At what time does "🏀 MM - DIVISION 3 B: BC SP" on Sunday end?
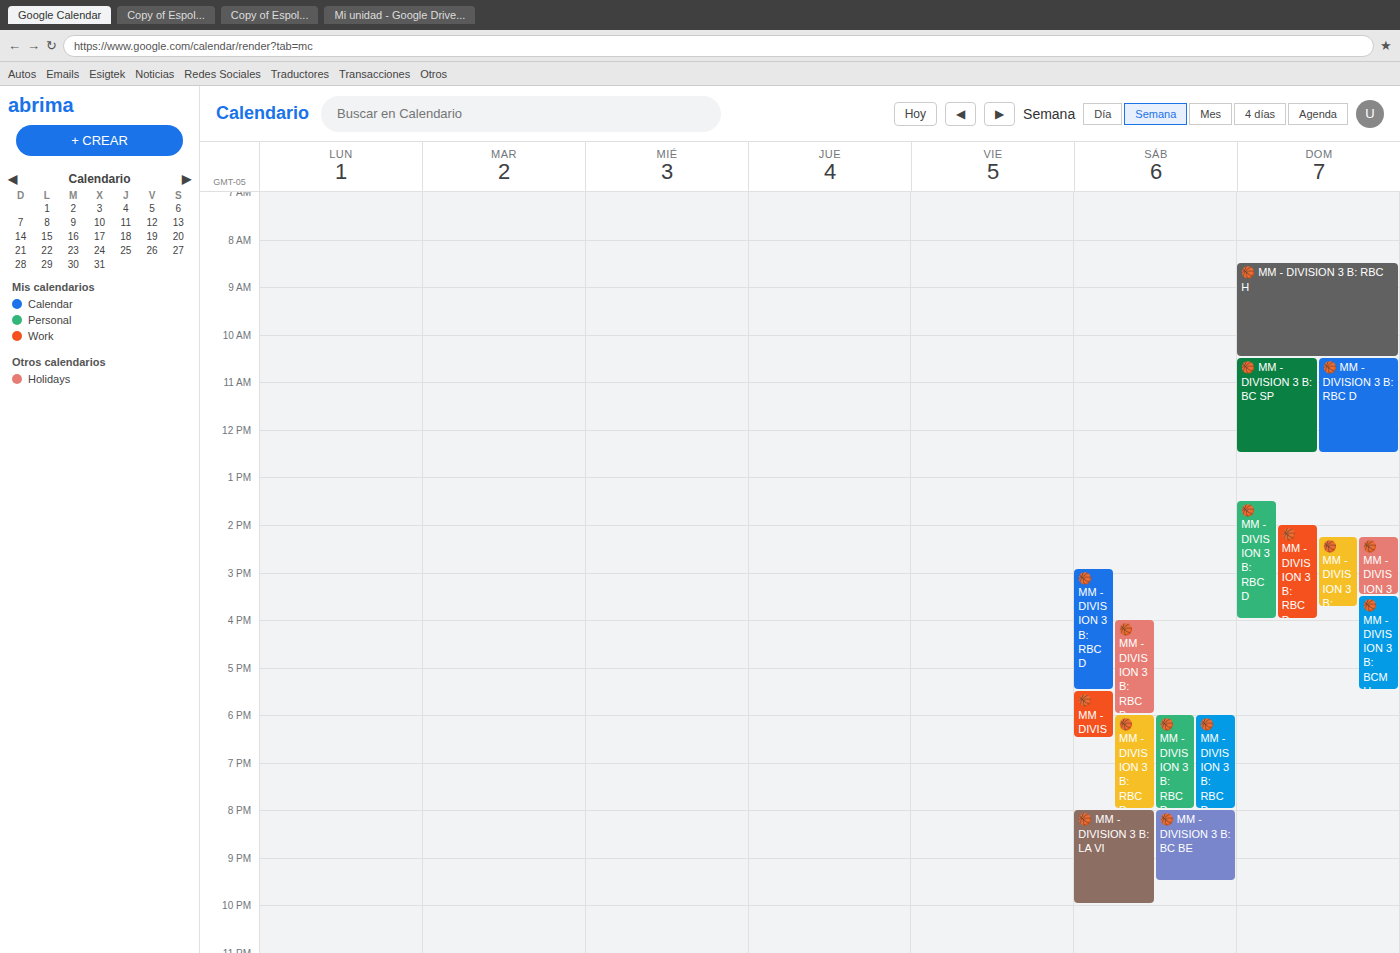
12:30 PM